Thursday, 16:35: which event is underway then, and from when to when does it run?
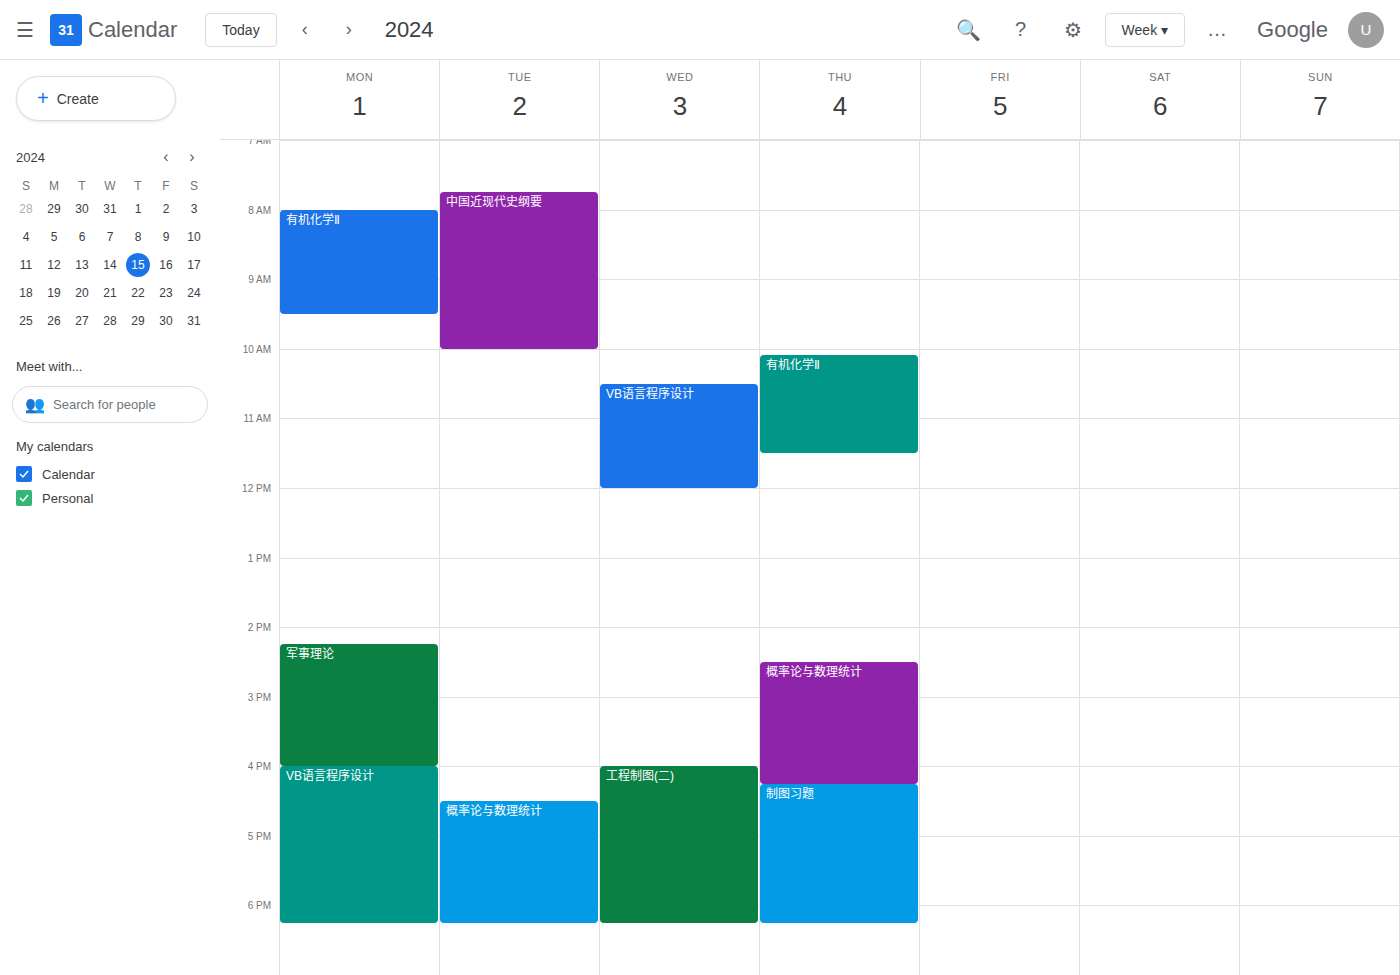
"制图习题", 16:15 to 18:15